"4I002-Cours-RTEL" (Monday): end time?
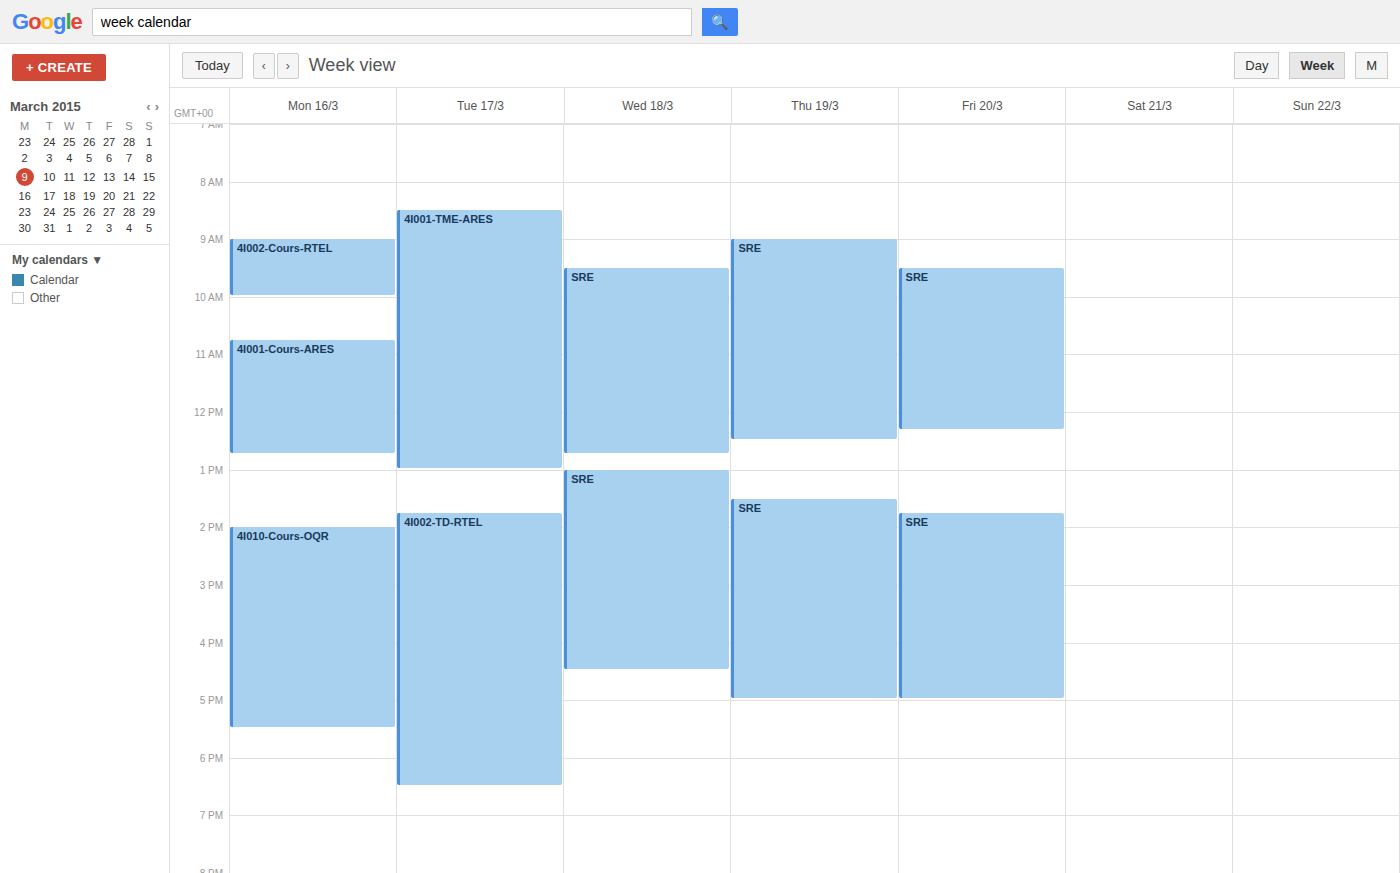
10:00 AM